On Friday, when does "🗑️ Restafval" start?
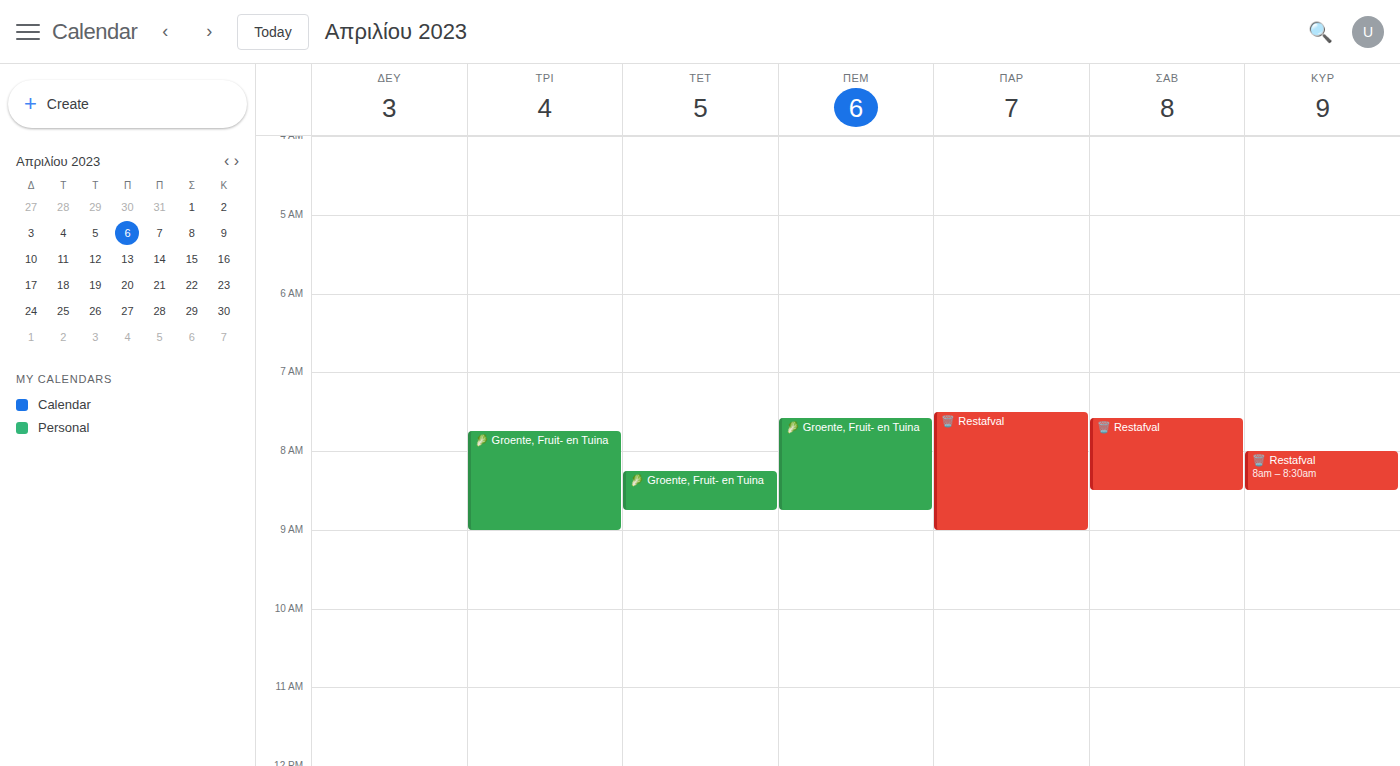
7:30 AM